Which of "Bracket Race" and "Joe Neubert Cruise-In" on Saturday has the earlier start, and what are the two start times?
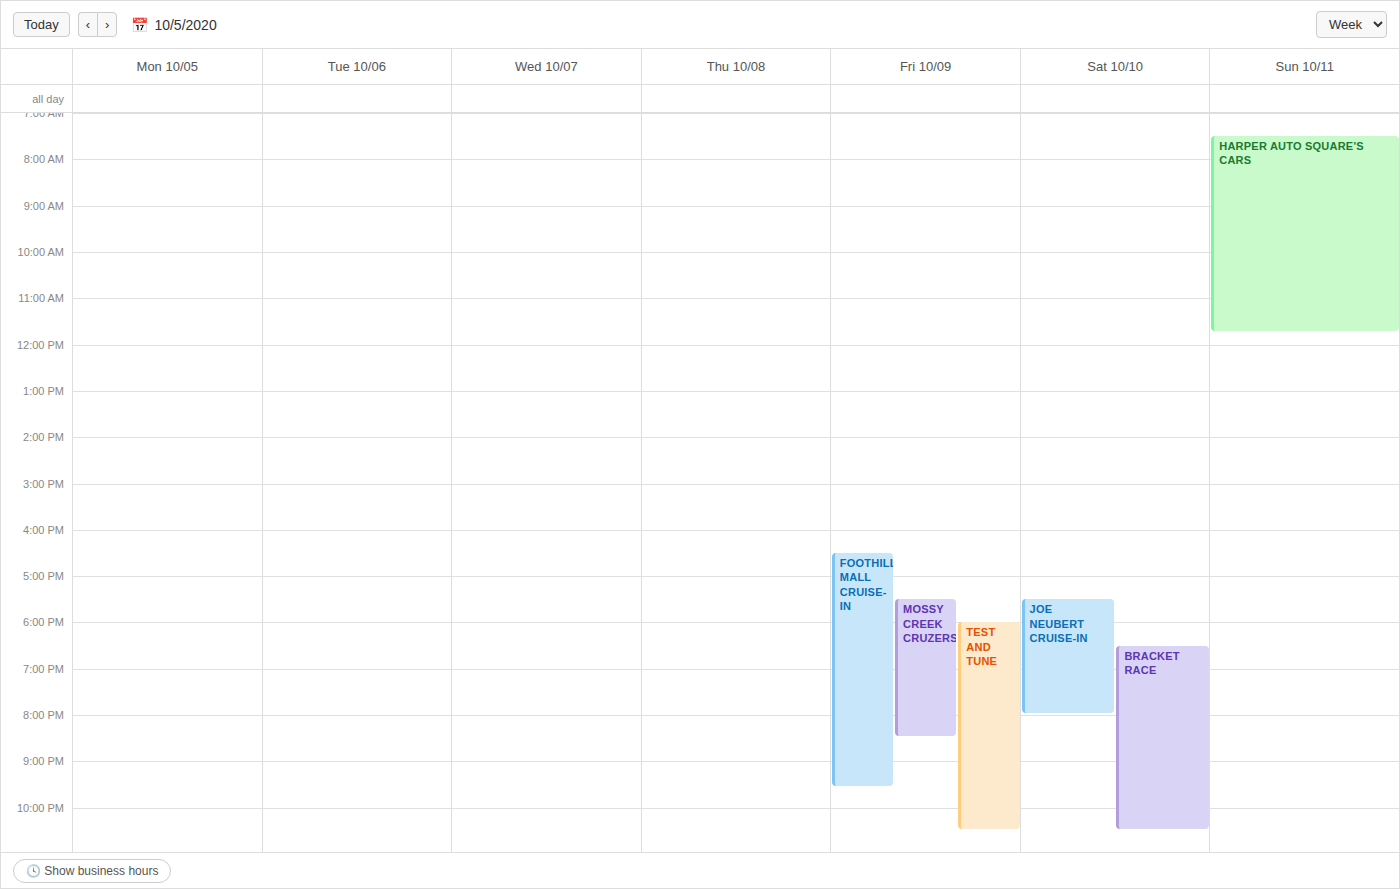
"Joe Neubert Cruise-In" 5:30 PM; "Bracket Race" 6:30 PM.